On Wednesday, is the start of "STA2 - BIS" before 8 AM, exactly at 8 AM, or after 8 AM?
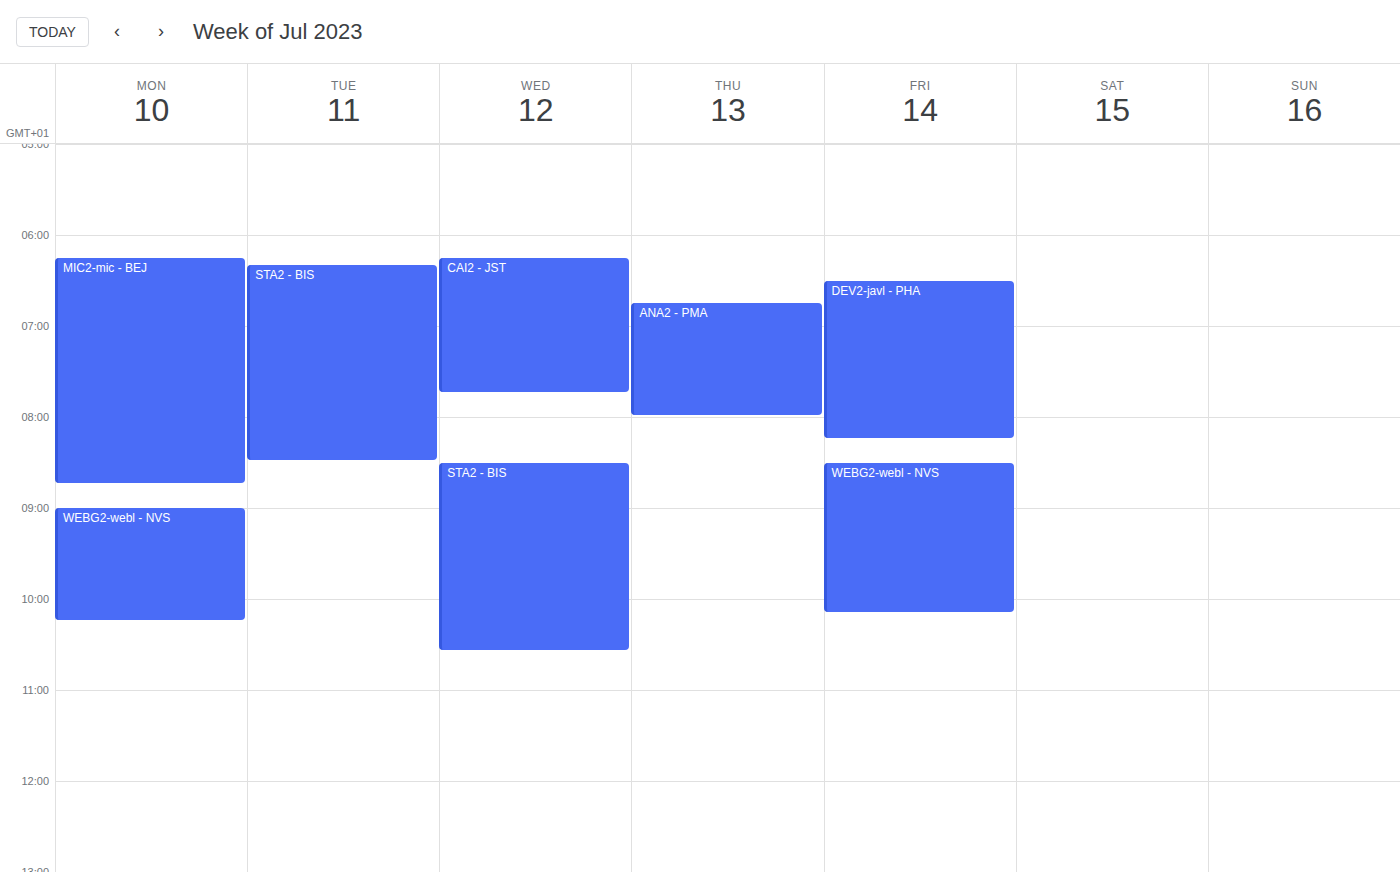
8:30 AM -- after 8 AM, 30 minutes below the 8 AM line.